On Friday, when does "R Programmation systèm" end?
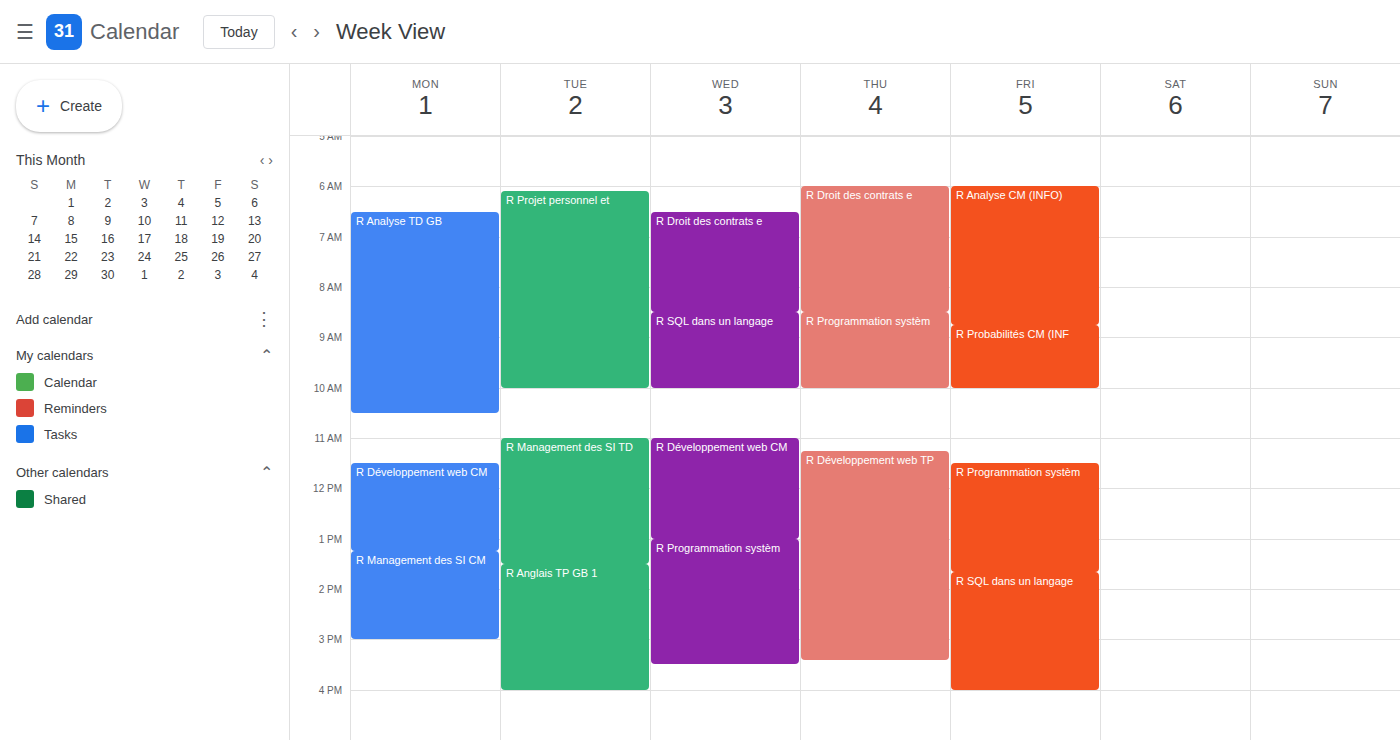
13:40